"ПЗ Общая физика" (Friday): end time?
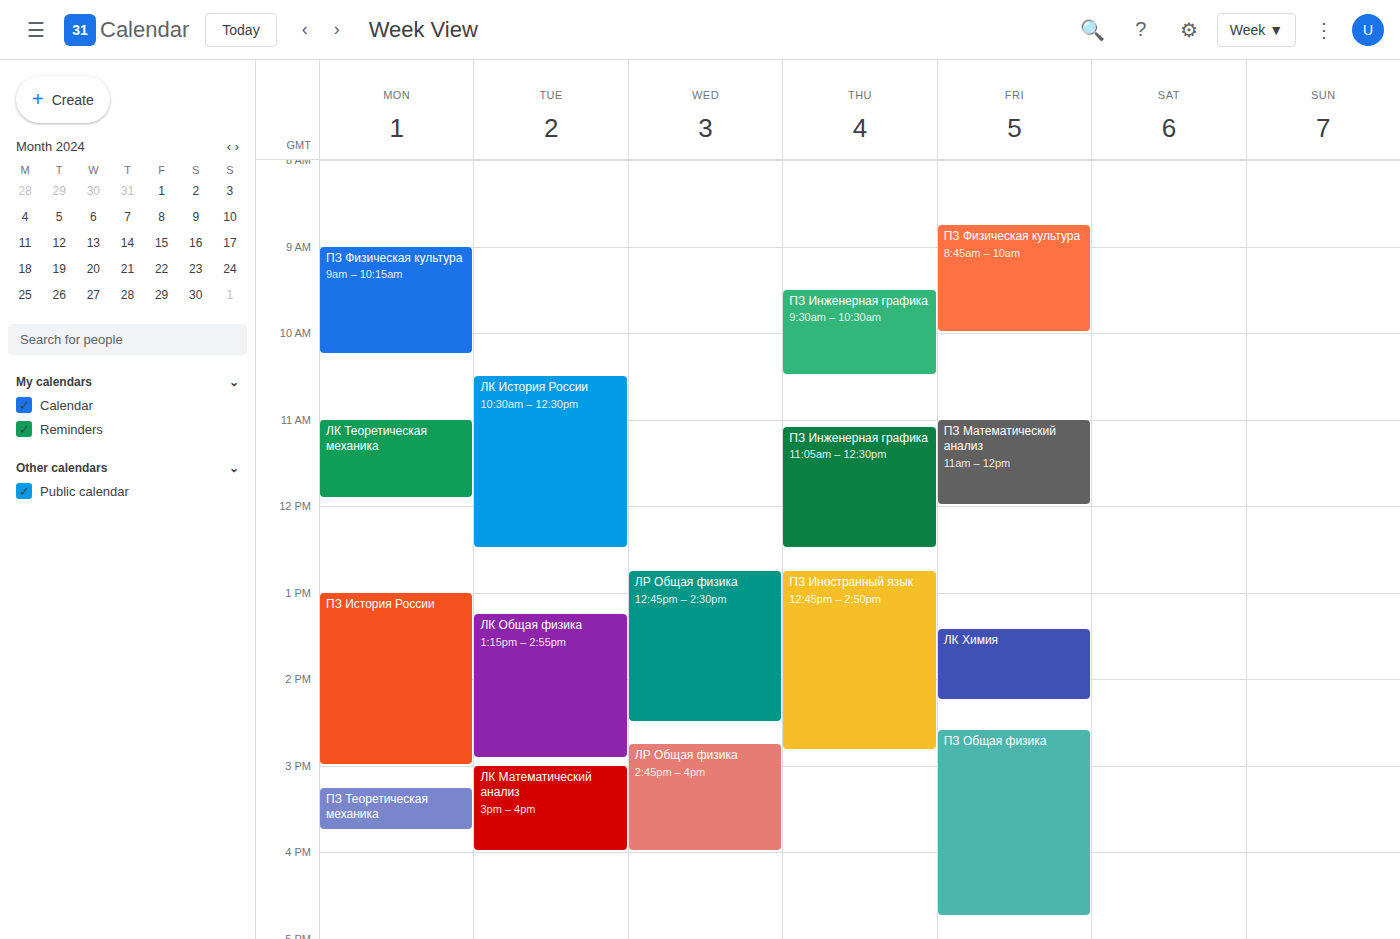
4:45 PM